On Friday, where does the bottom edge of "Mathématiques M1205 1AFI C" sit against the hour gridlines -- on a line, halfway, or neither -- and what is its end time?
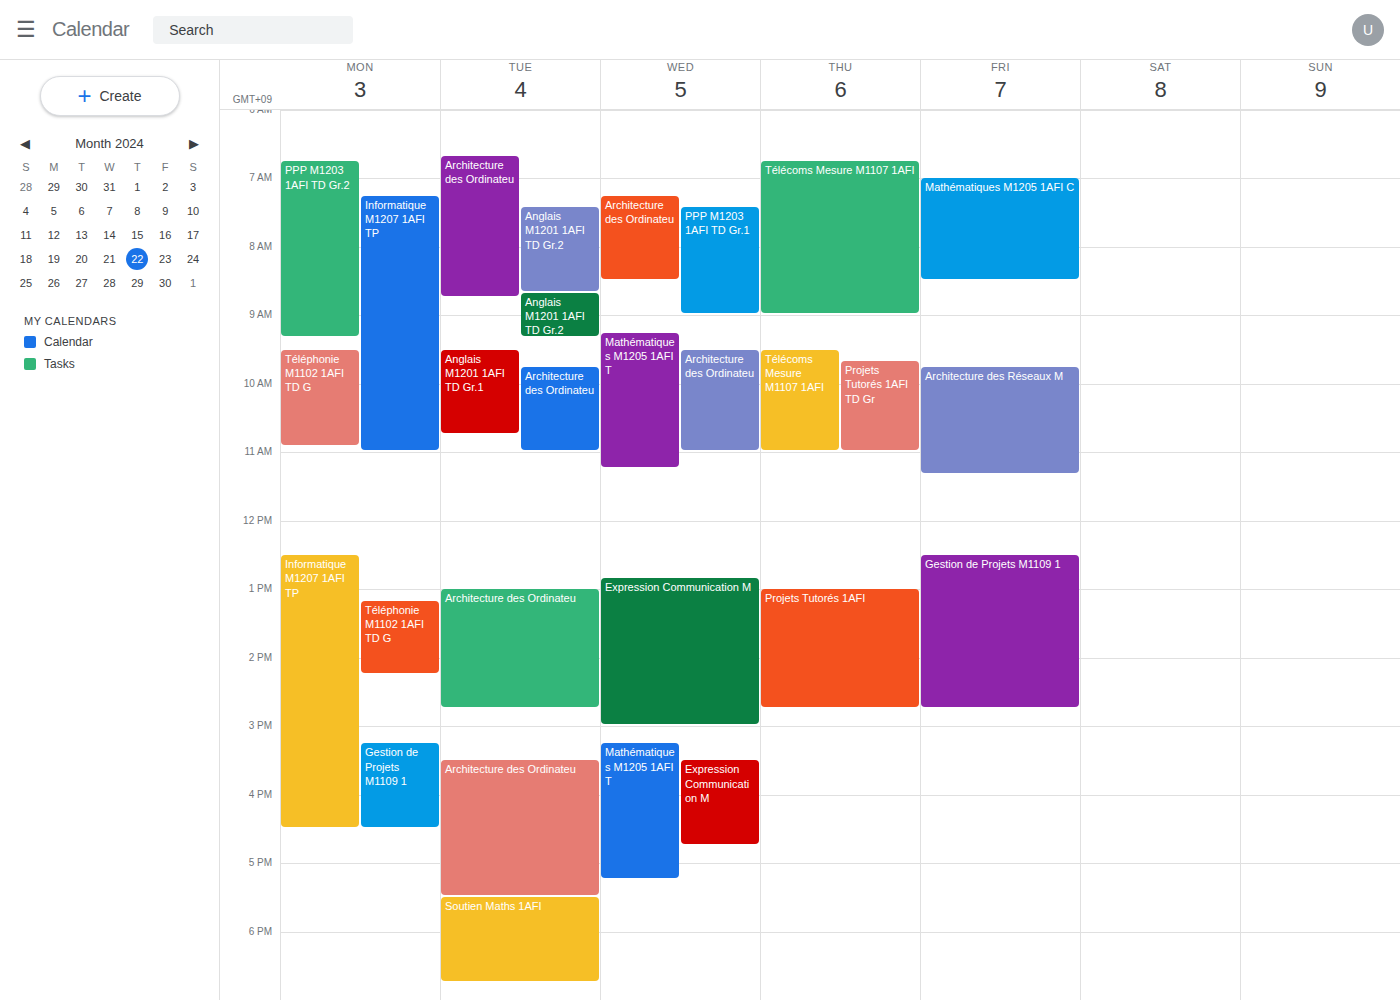
8:30 AM -- halfway between the 8 AM and 9 AM lines.